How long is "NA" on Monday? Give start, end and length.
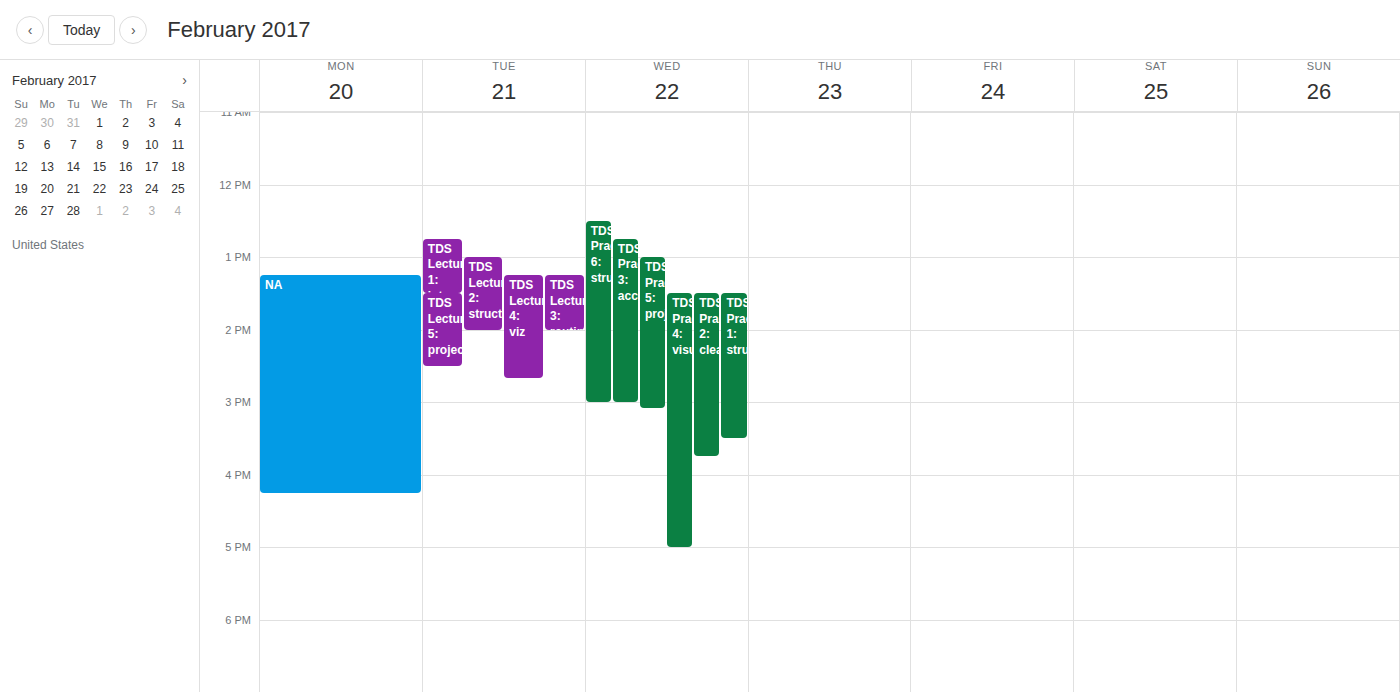
1:15 PM to 4:15 PM, 3 hours